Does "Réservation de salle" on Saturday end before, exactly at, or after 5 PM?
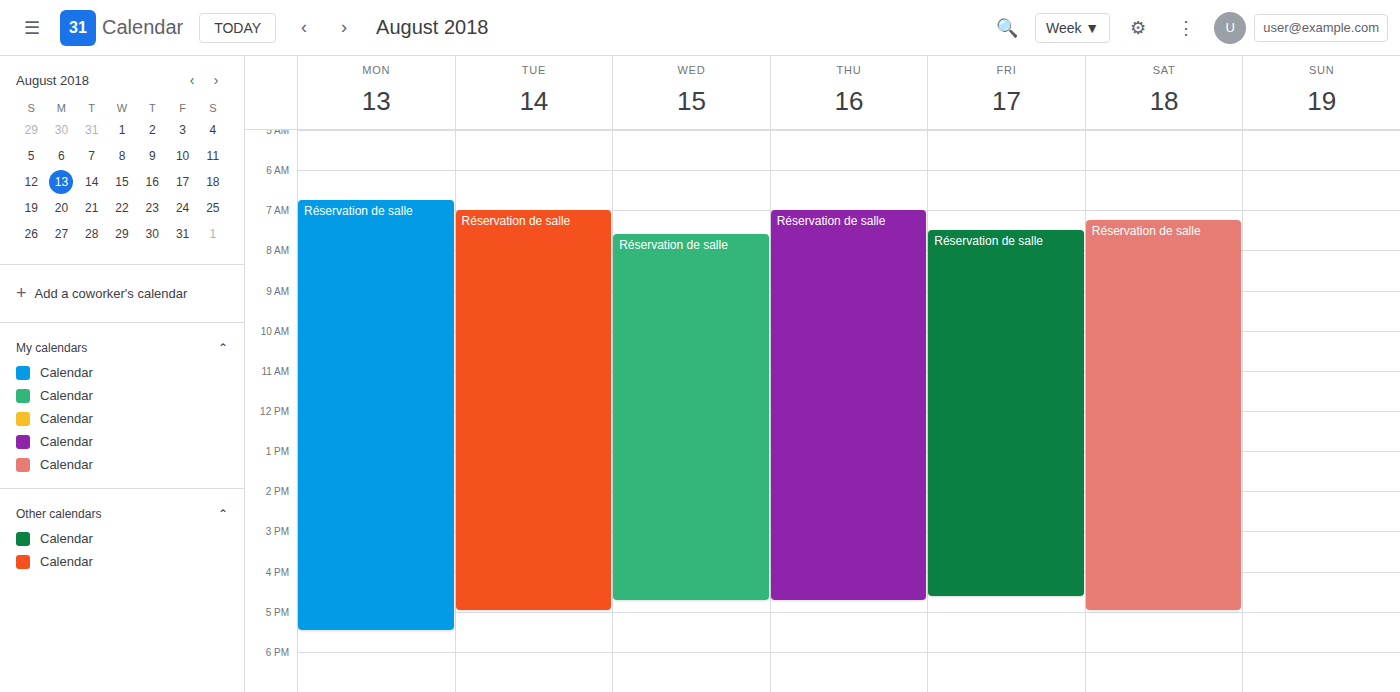
5:00 PM -- exactly at 5 PM, on the 5 PM line.